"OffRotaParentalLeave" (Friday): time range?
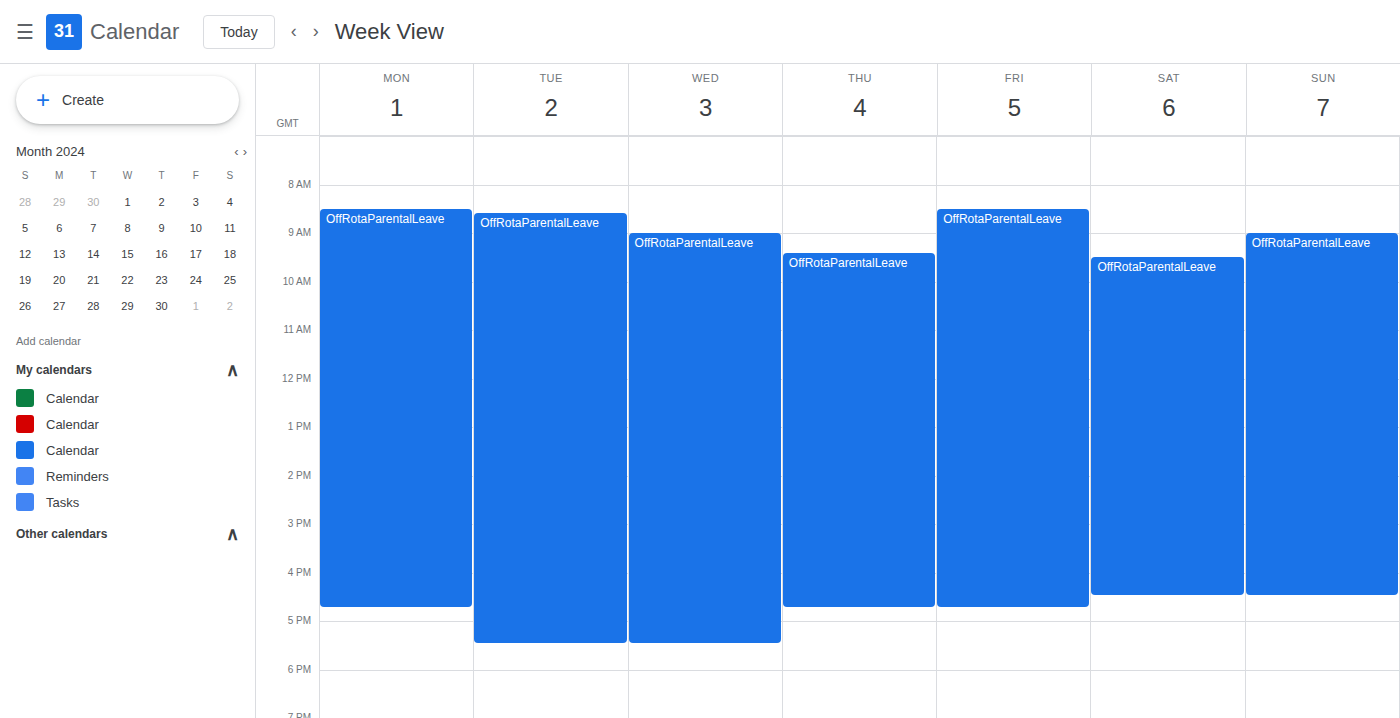
8:30 AM to 4:45 PM